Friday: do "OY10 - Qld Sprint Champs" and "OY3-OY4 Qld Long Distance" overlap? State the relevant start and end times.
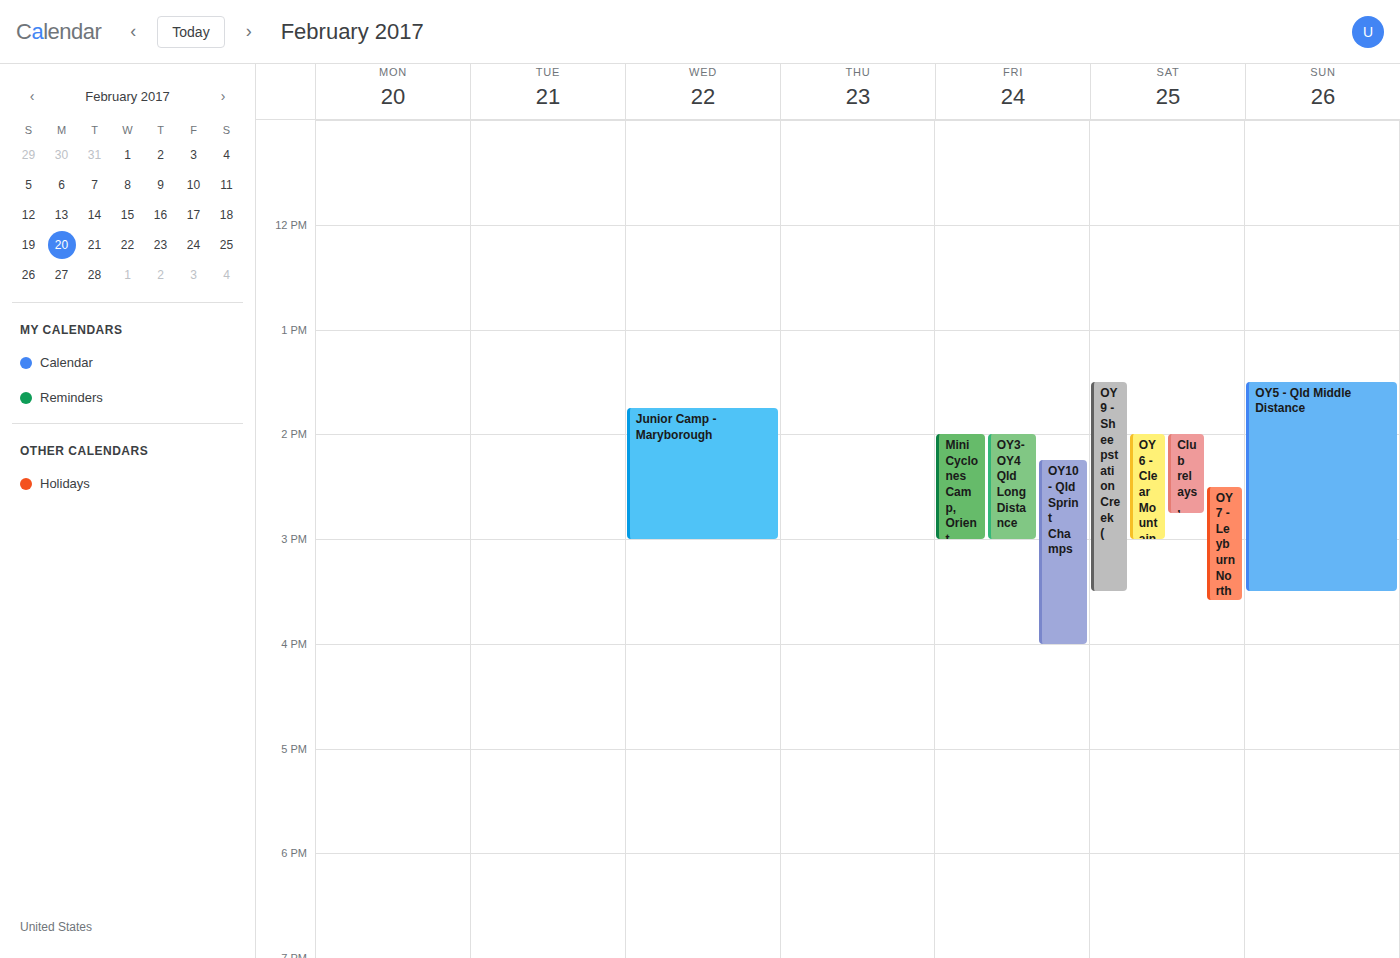
"OY10 - Qld Sprint Champs" starts at 2:15 PM, before "OY3-OY4 Qld Long Distance" ends at 3:00 PM -- they overlap.